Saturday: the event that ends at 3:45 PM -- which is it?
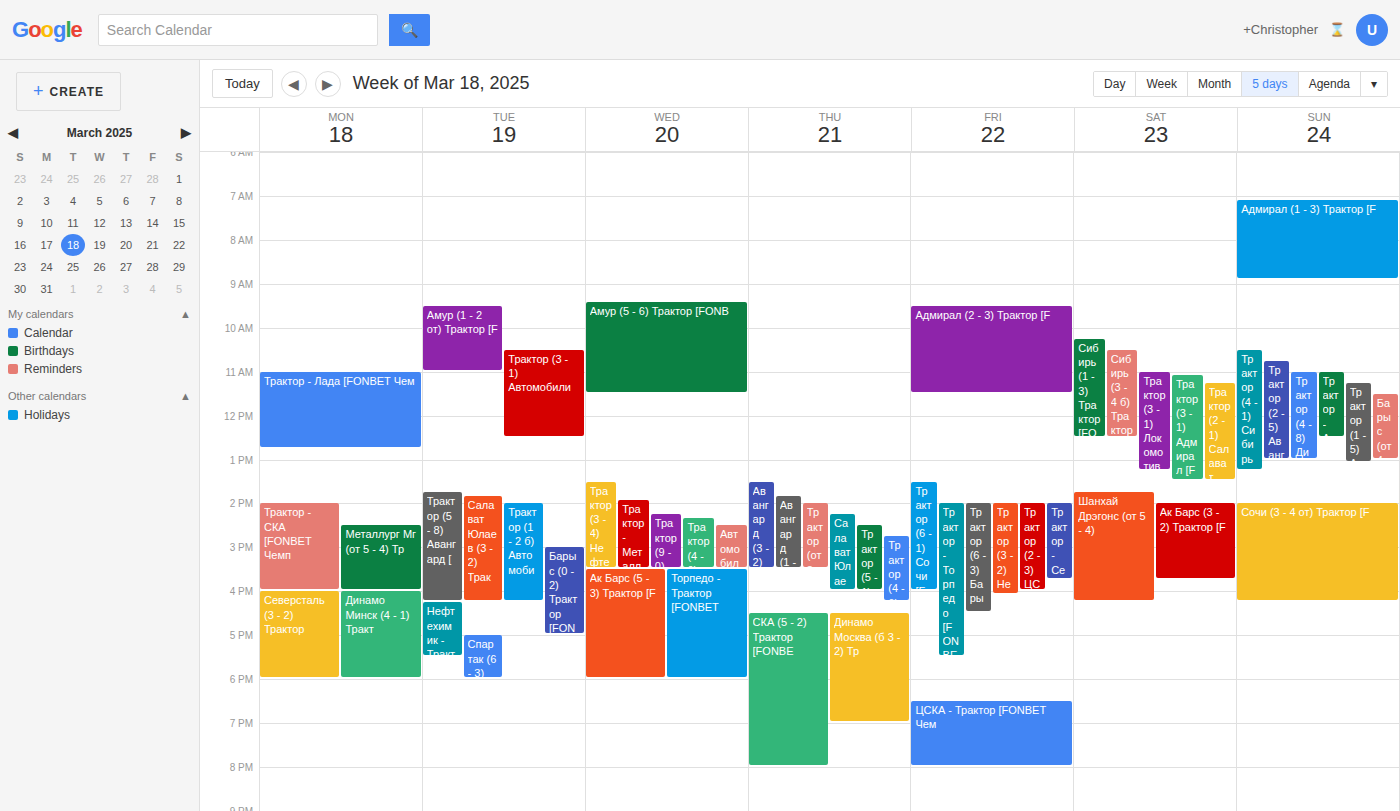
"Ак Барс (3 - 2) Трактор [F"